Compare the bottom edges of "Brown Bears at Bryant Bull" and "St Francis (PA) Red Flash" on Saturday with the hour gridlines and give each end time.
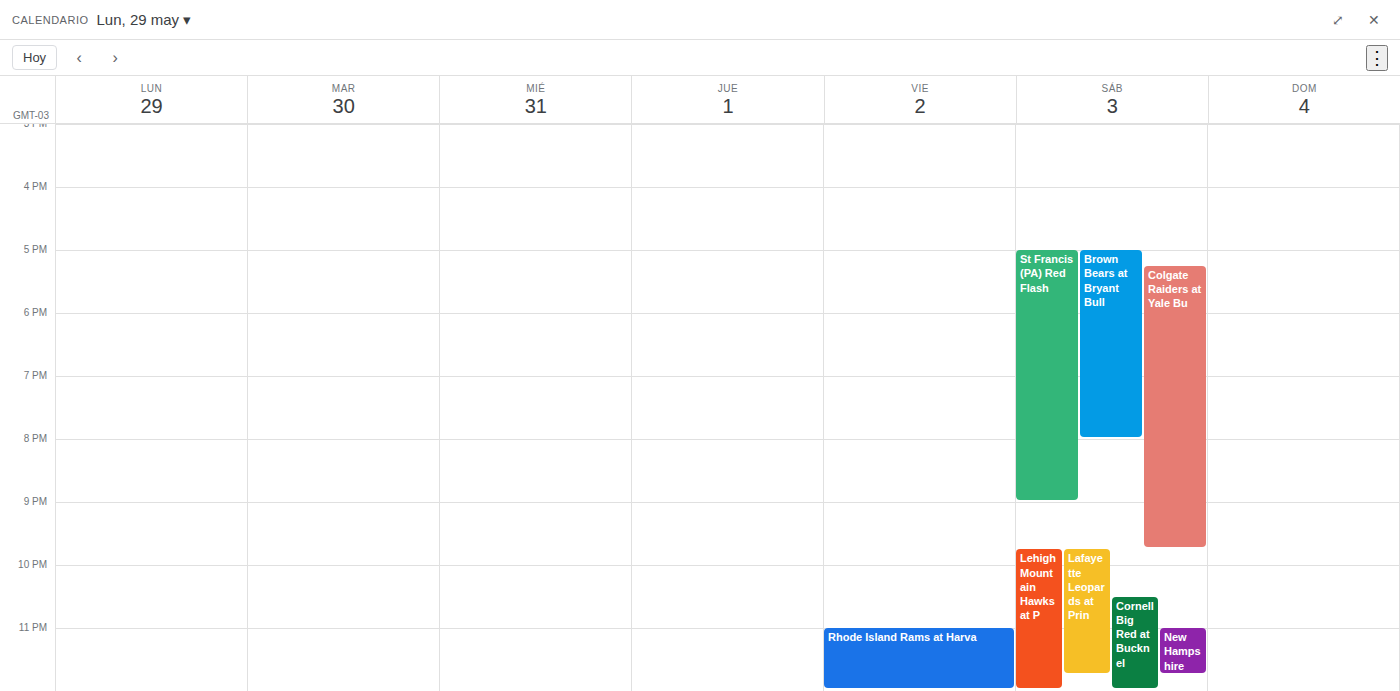
"Brown Bears at Bryant Bull": 8:00 PM, exactly on the 8 PM line. "St Francis (PA) Red Flash": 9:00 PM, exactly on the 9 PM line.